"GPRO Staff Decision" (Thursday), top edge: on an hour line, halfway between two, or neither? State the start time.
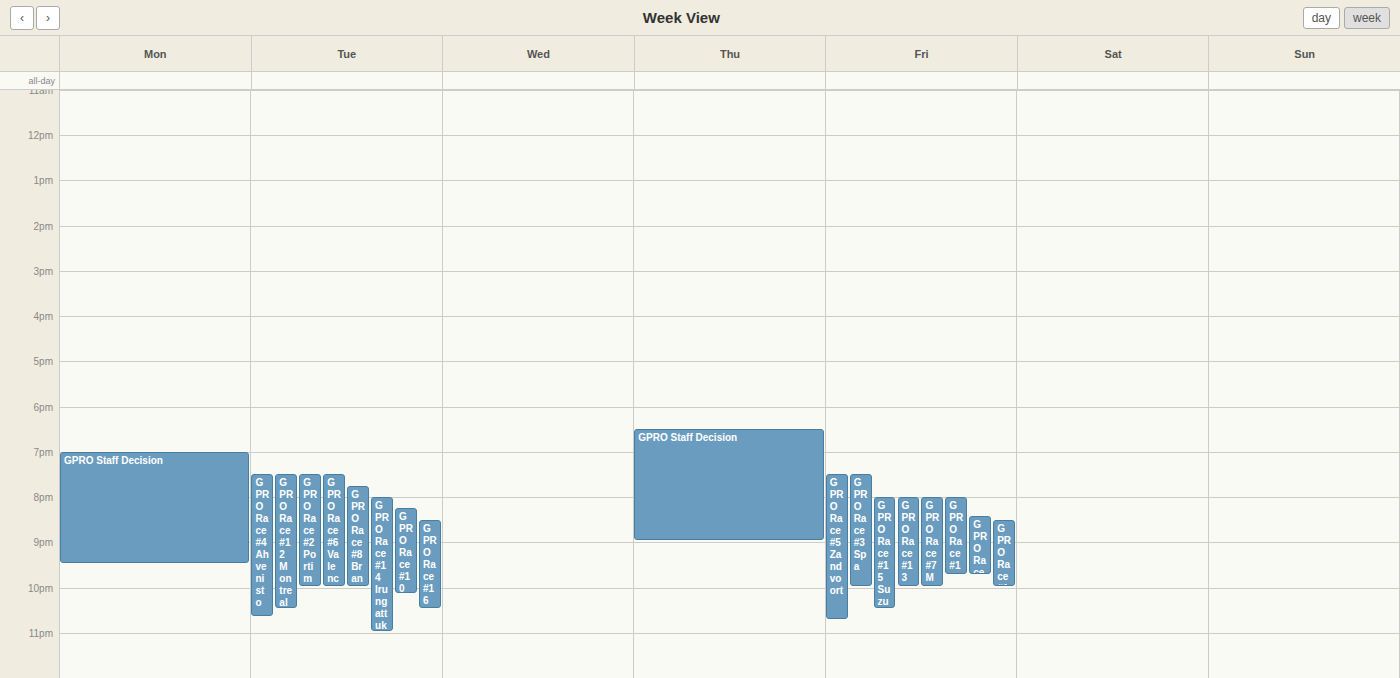
6:30 PM -- halfway between the 6 PM and 7 PM lines.